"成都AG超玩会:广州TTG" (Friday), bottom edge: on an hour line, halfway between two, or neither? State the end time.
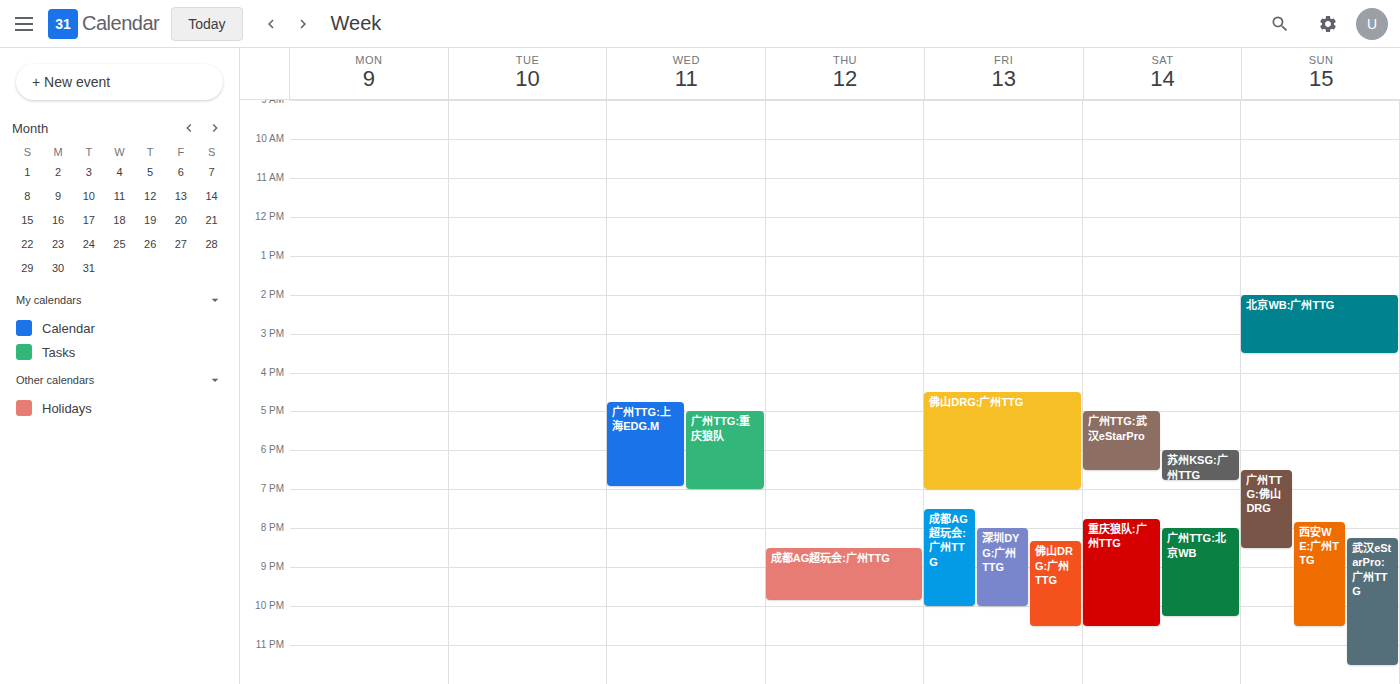
10:00 PM -- exactly on the 10 PM line.